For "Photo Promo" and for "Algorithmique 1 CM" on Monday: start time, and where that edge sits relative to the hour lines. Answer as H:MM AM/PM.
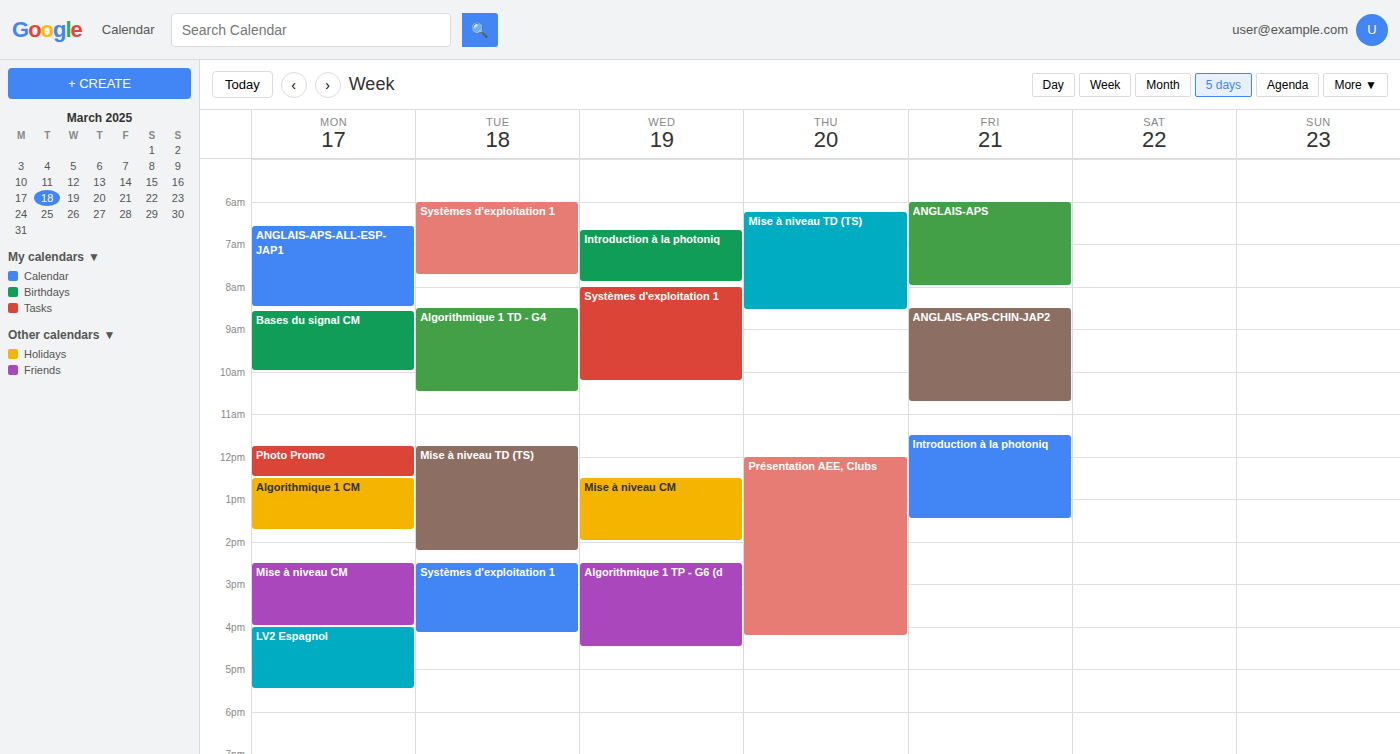
"Photo Promo": 11:45 AM, neither: three quarters of the way from the 11 AM line to the 12 PM line. "Algorithmique 1 CM": 12:30 PM, halfway between the 12 PM and 1 PM lines.